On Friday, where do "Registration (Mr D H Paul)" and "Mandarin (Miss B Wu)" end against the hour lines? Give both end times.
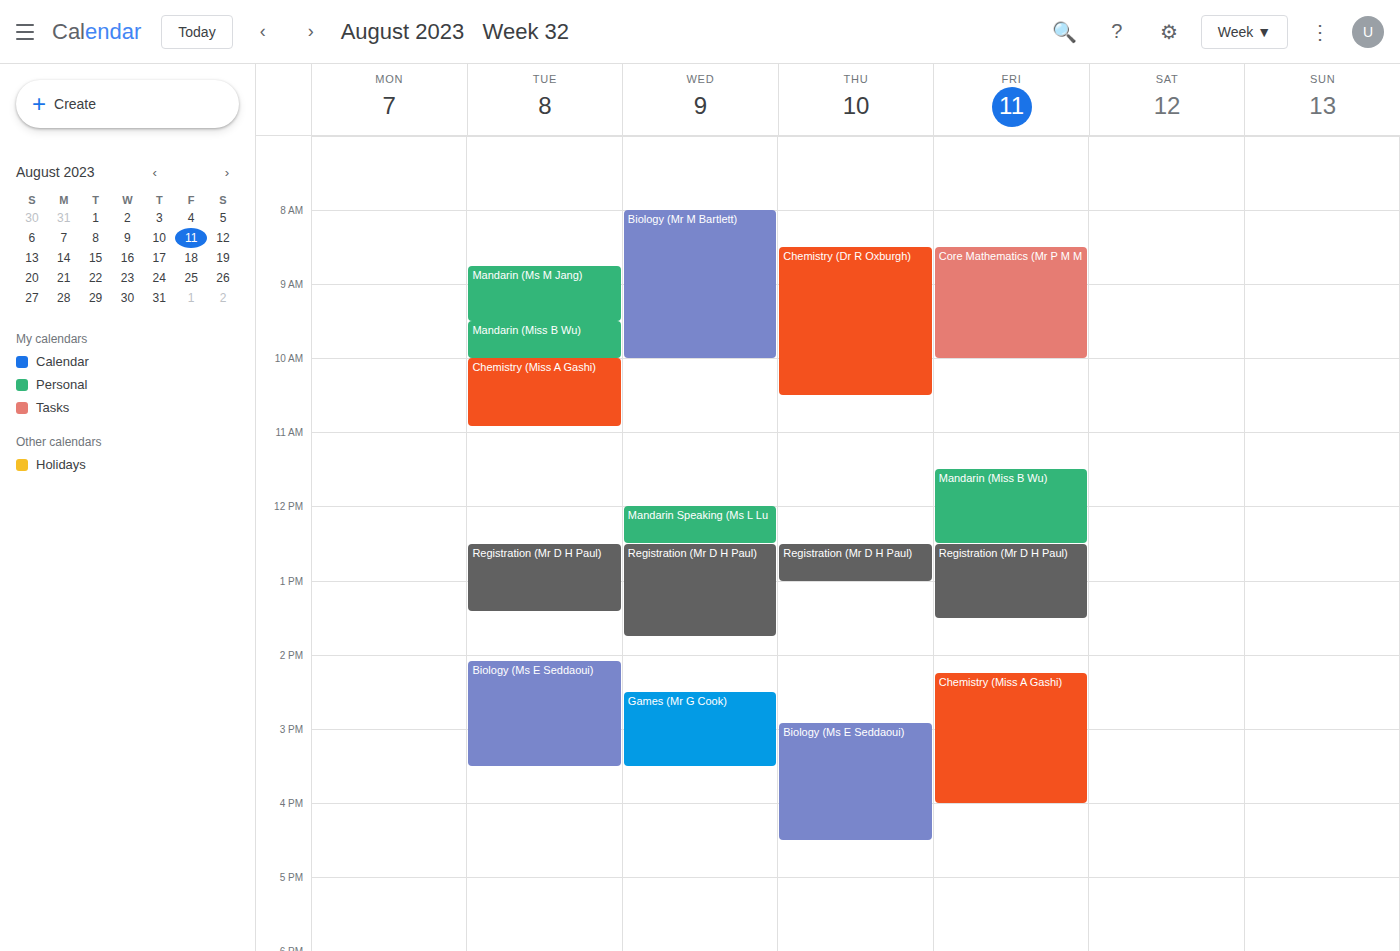
"Registration (Mr D H Paul)": 13:30, halfway between the 13:00 and 14:00 lines. "Mandarin (Miss B Wu)": 12:30, halfway between the 12:00 and 13:00 lines.